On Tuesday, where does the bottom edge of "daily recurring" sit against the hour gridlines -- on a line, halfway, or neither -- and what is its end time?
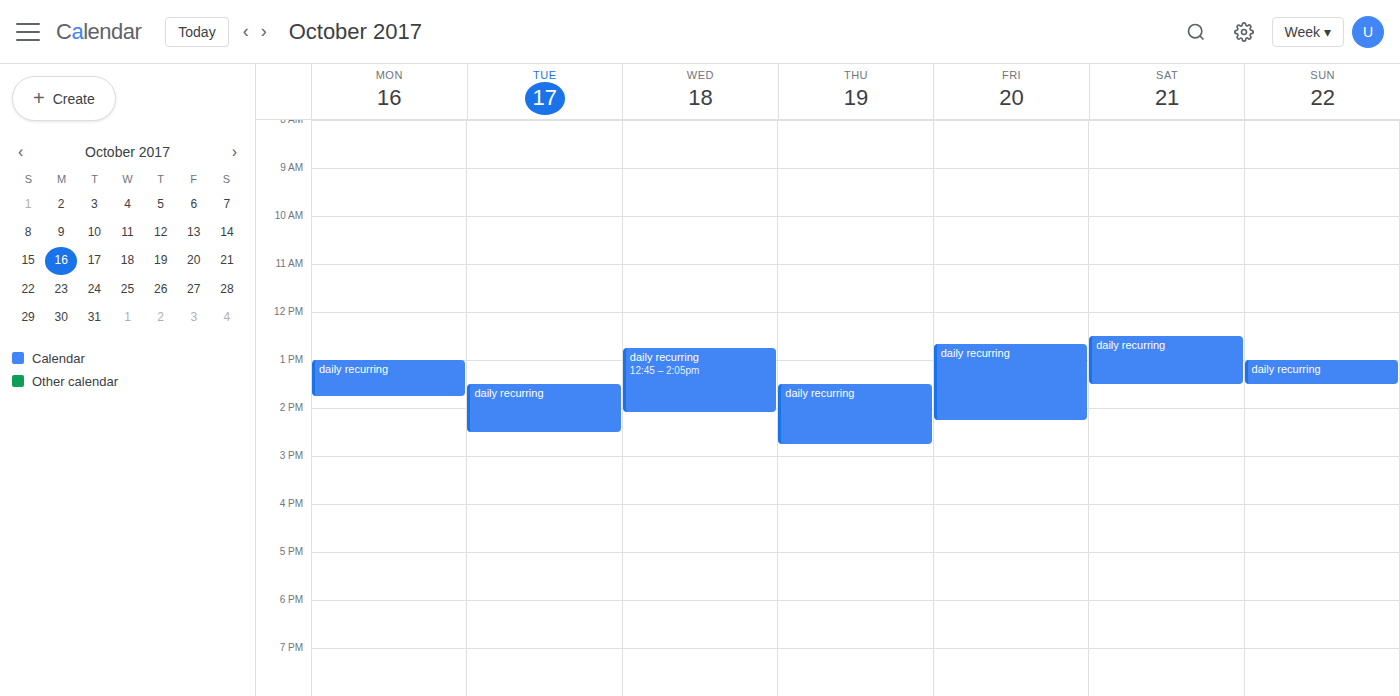
2:30 PM -- halfway between the 2 PM and 3 PM lines.